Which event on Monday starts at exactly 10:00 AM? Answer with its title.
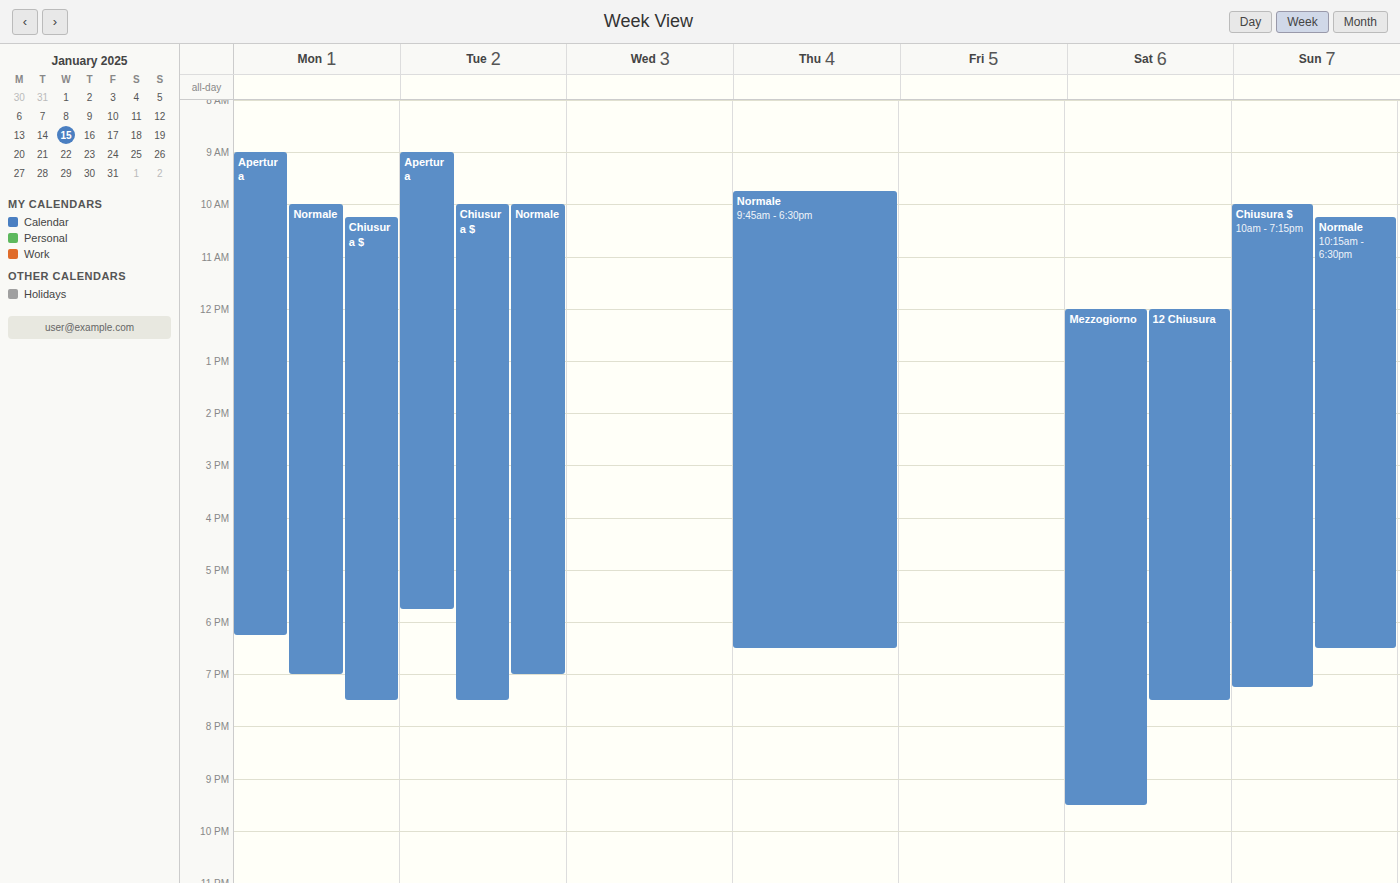
"Normale"